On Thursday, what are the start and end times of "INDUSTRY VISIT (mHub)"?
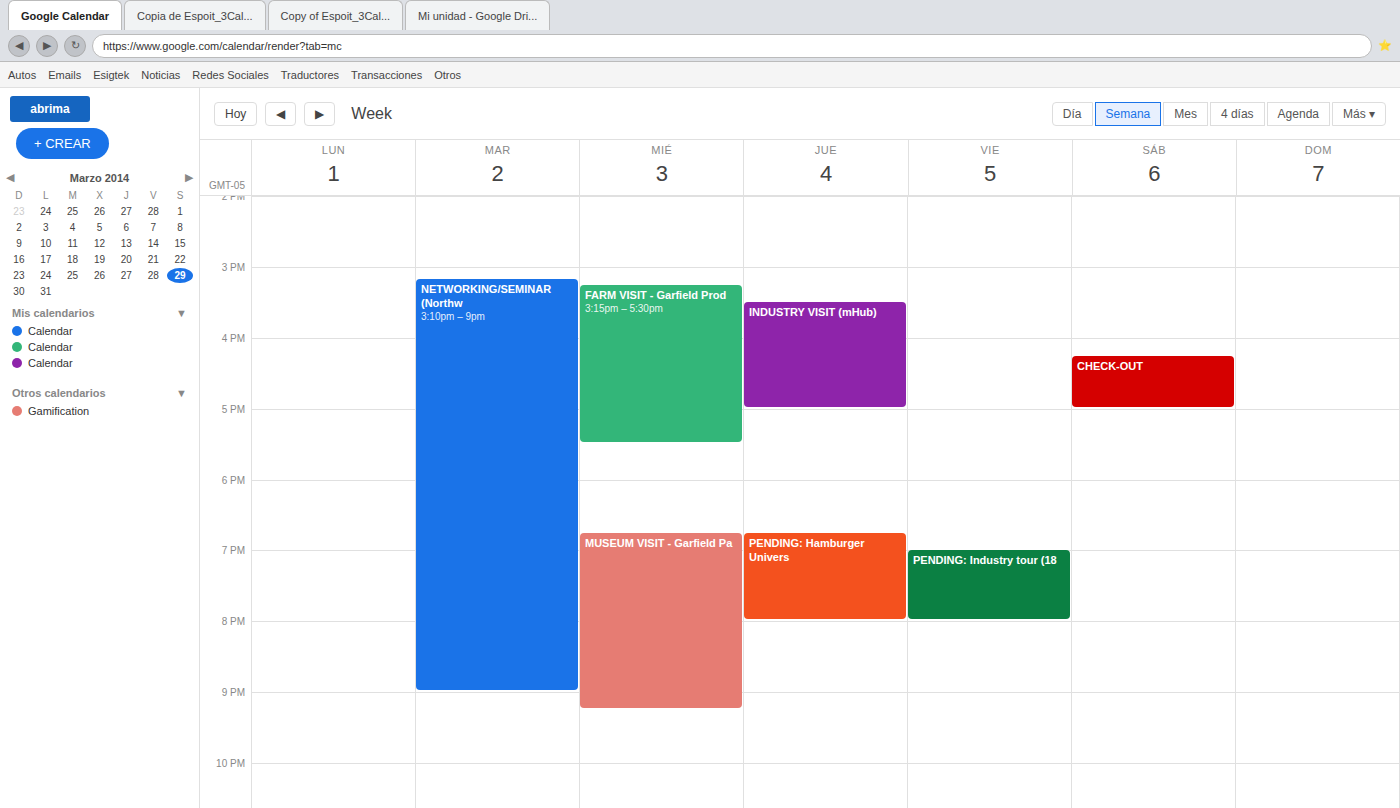
3:30 PM to 5:00 PM